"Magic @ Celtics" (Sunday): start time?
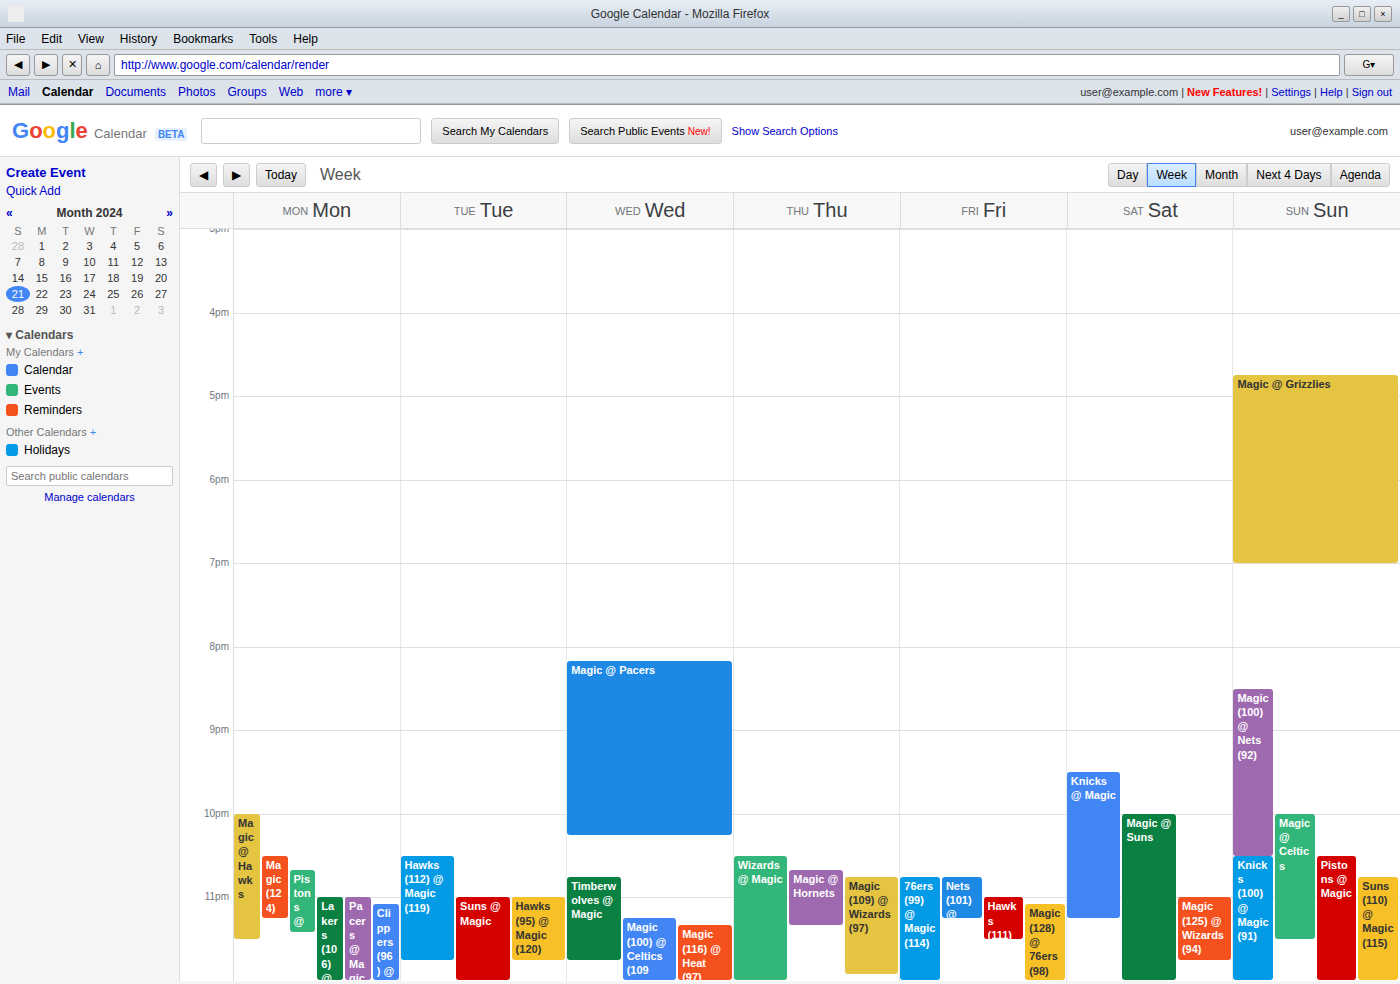
10:00 PM